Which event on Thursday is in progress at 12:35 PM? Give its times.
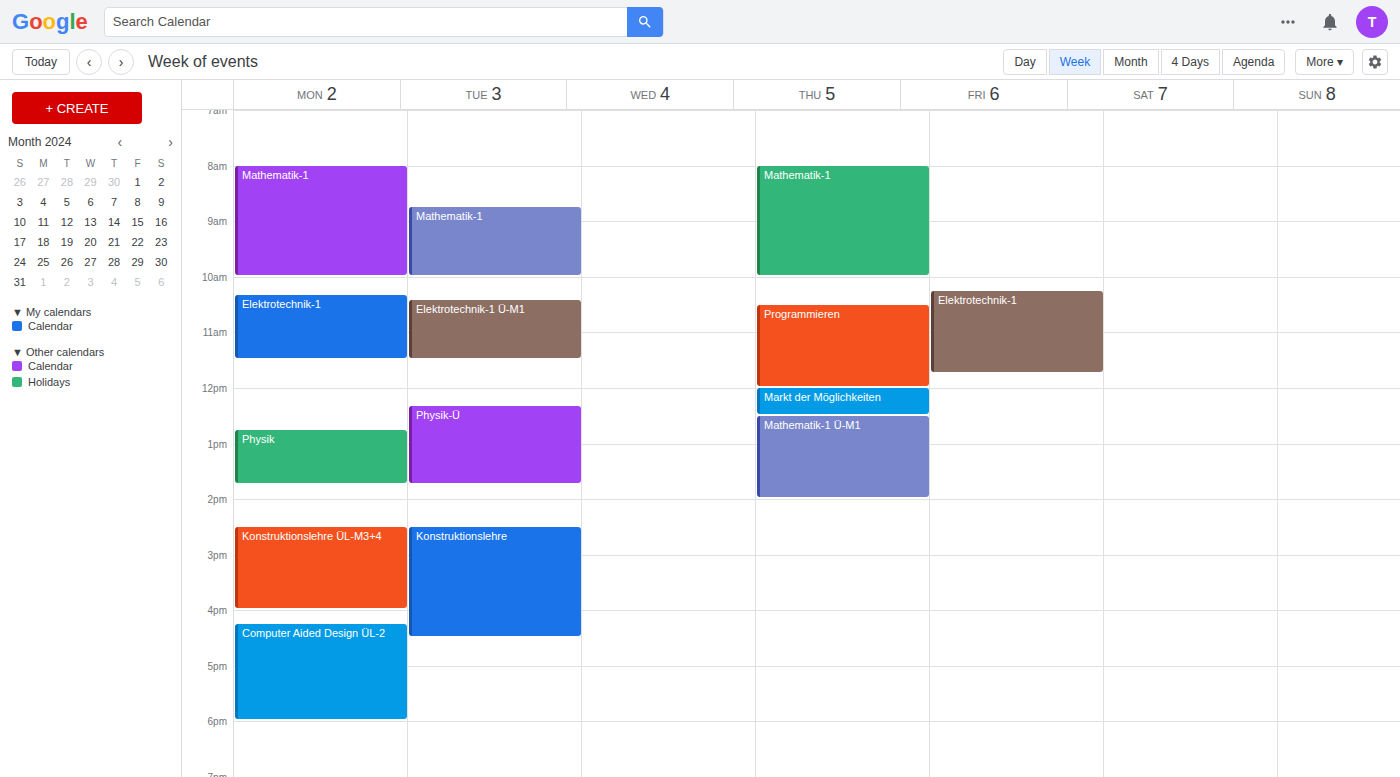
"Mathematik-1 Ü-M1", 12:30 PM to 2:00 PM